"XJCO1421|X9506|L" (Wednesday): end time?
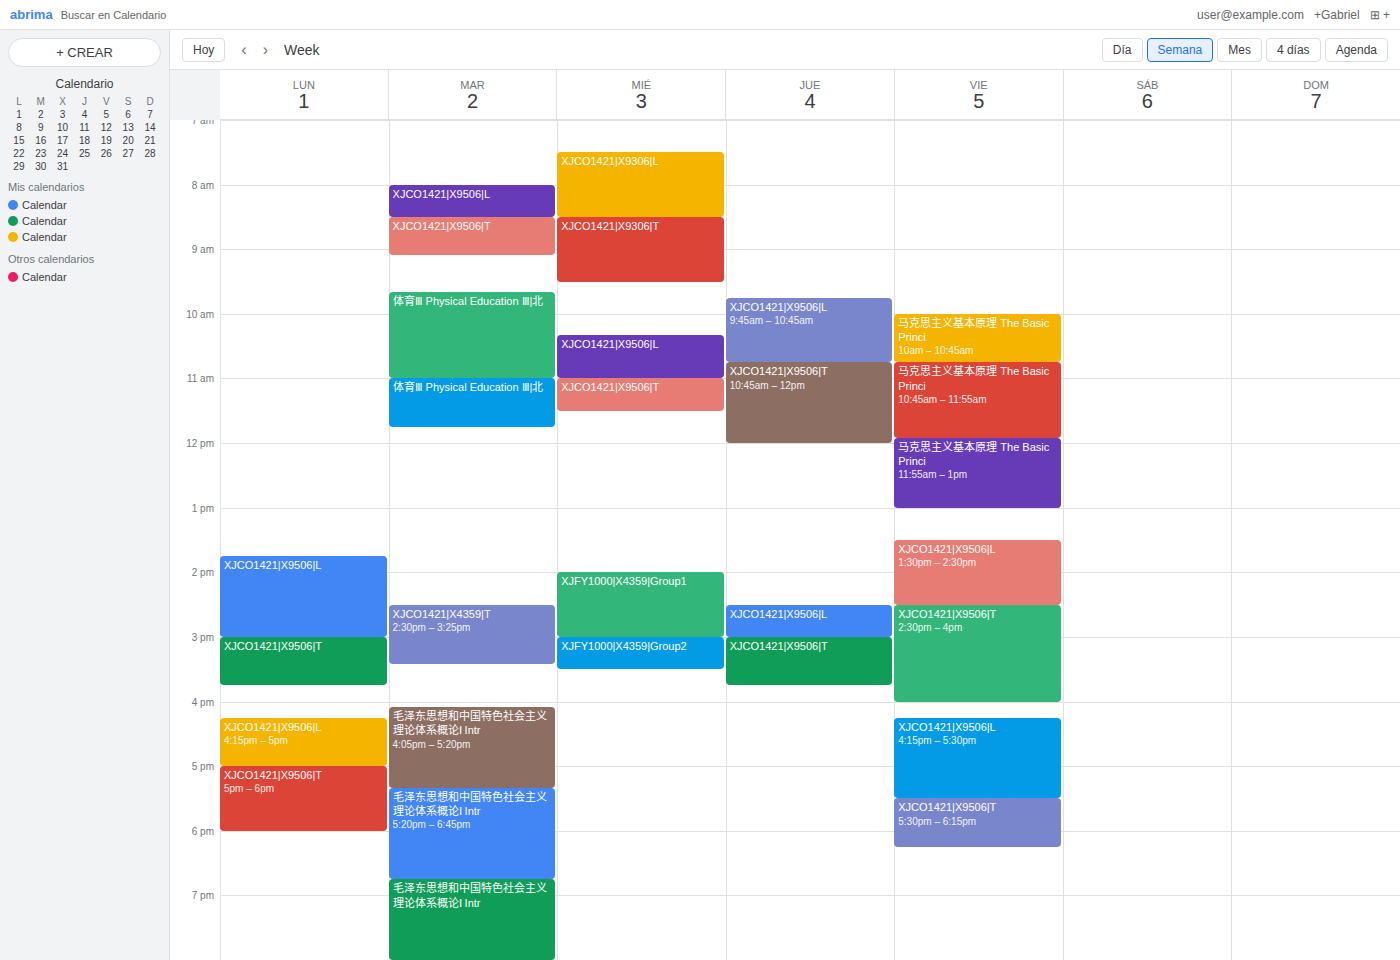
11:00 AM